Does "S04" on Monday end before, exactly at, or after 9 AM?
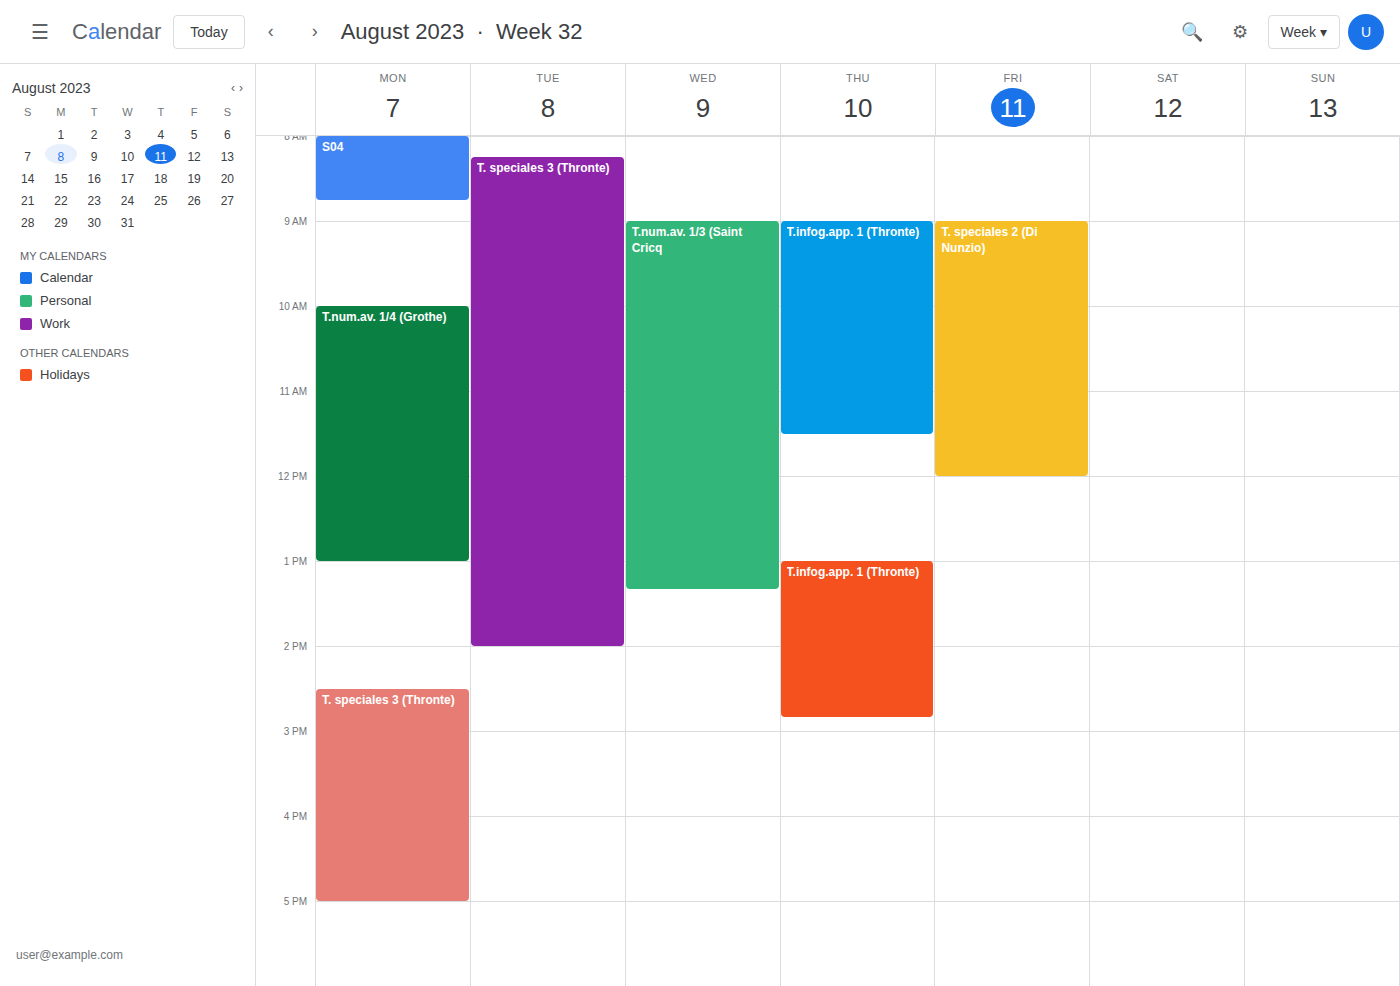
8:45 AM -- before 9 AM, 15 minutes above the 9 AM line.